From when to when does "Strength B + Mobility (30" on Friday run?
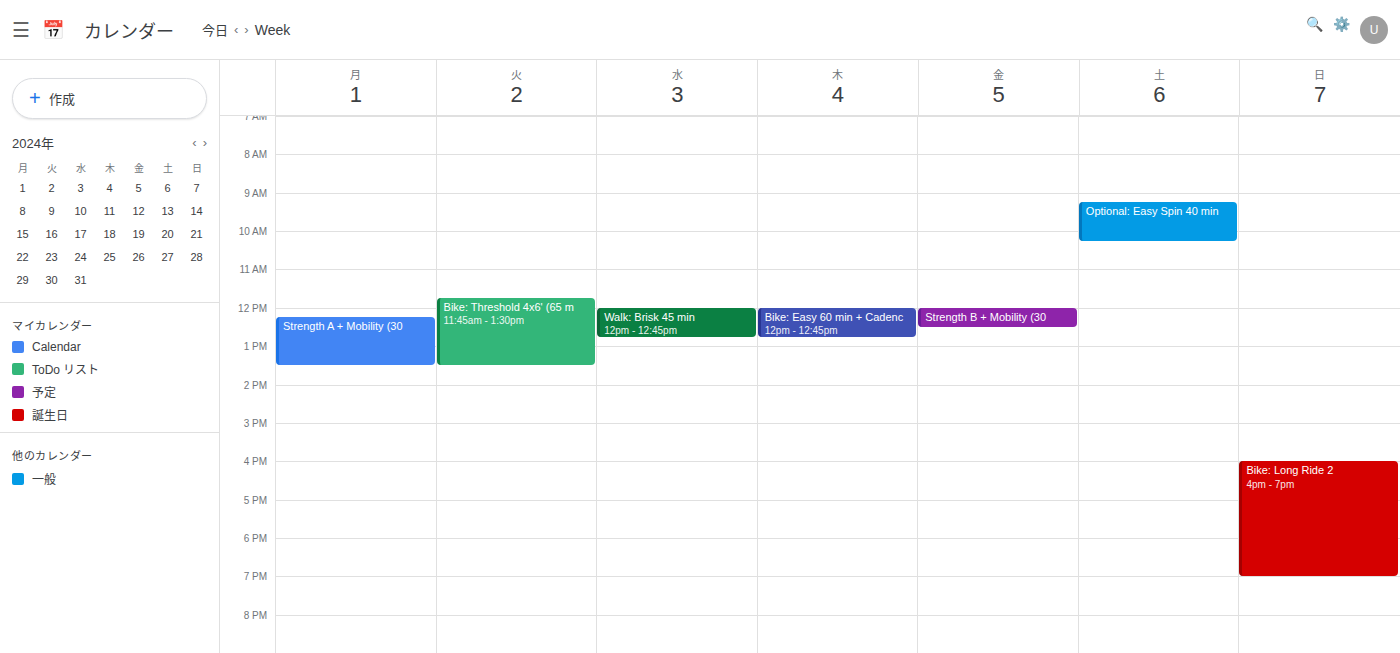
12:00 PM to 12:30 PM